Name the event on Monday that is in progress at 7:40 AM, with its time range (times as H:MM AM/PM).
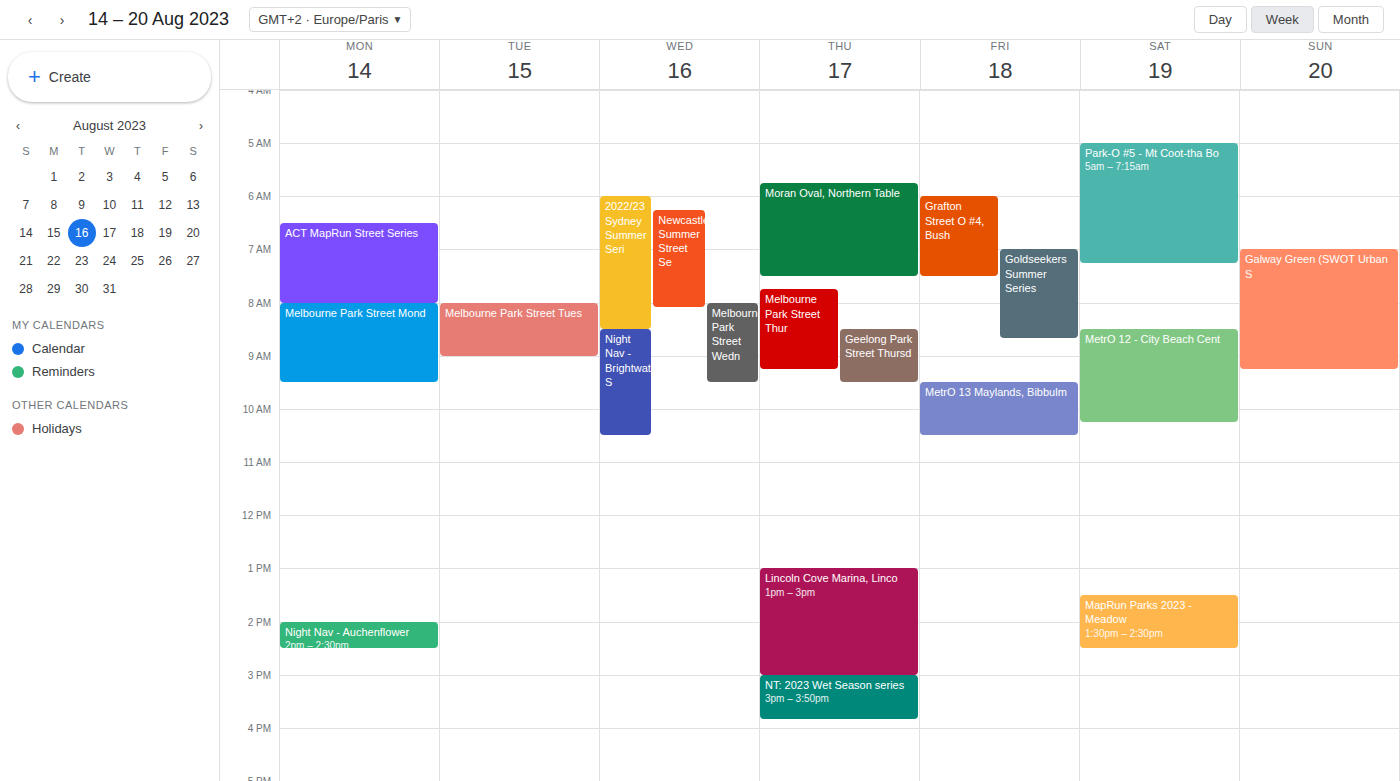
"ACT MapRun Street Series", 6:30 AM to 8:00 AM